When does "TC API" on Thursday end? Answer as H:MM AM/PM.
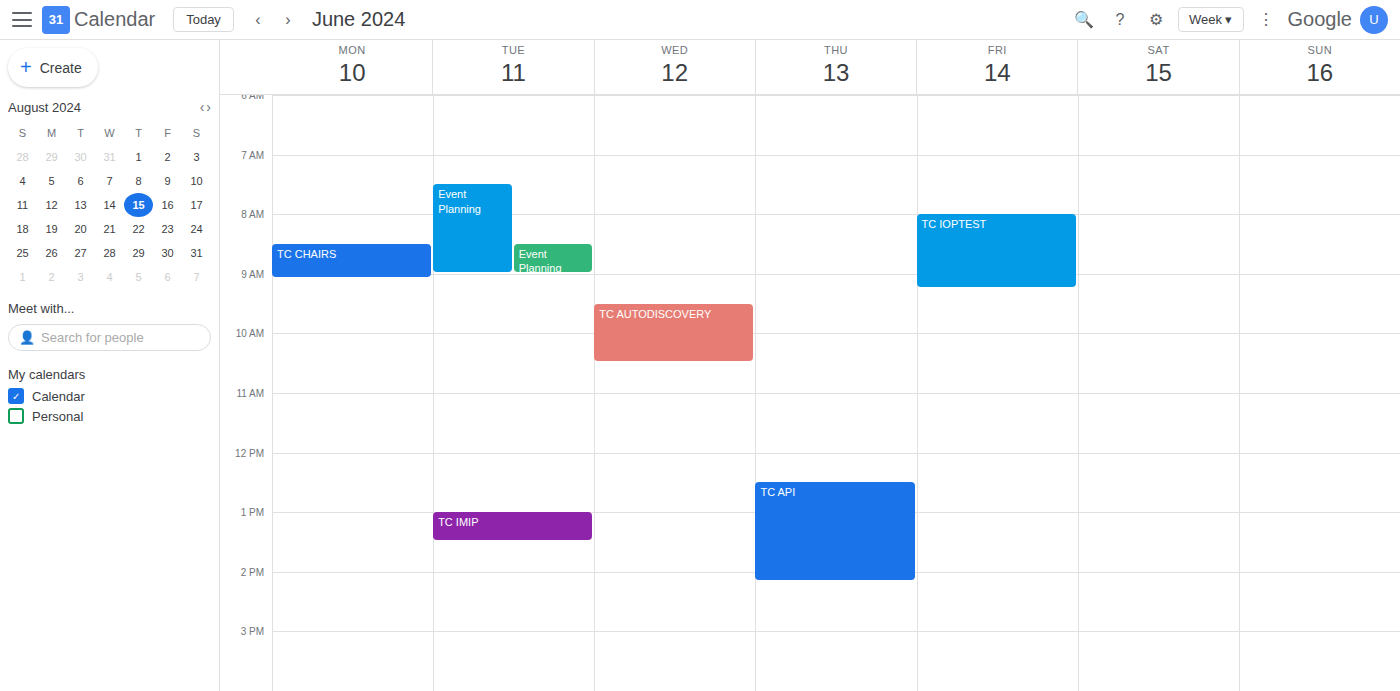
2:10 PM